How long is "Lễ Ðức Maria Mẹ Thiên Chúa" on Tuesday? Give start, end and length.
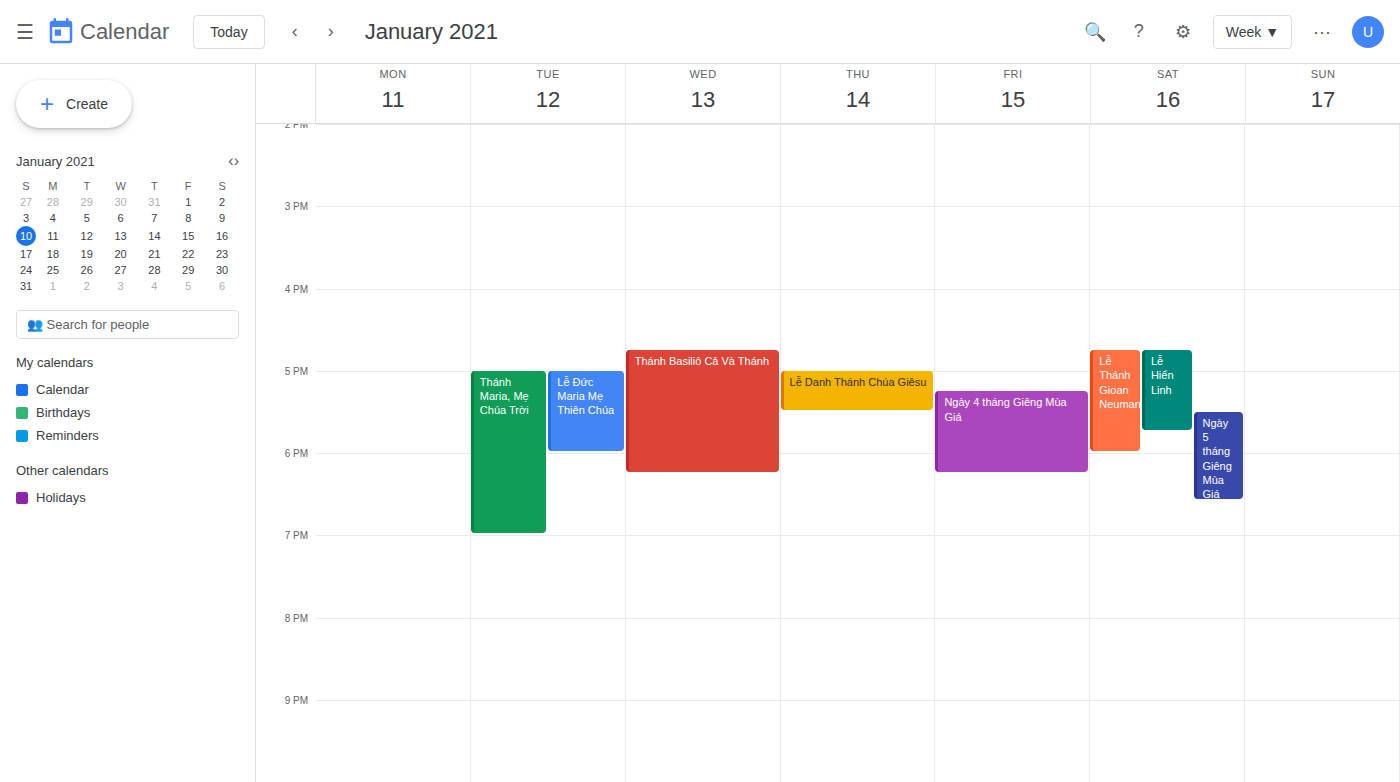
5:00 PM to 6:00 PM, 1 hour